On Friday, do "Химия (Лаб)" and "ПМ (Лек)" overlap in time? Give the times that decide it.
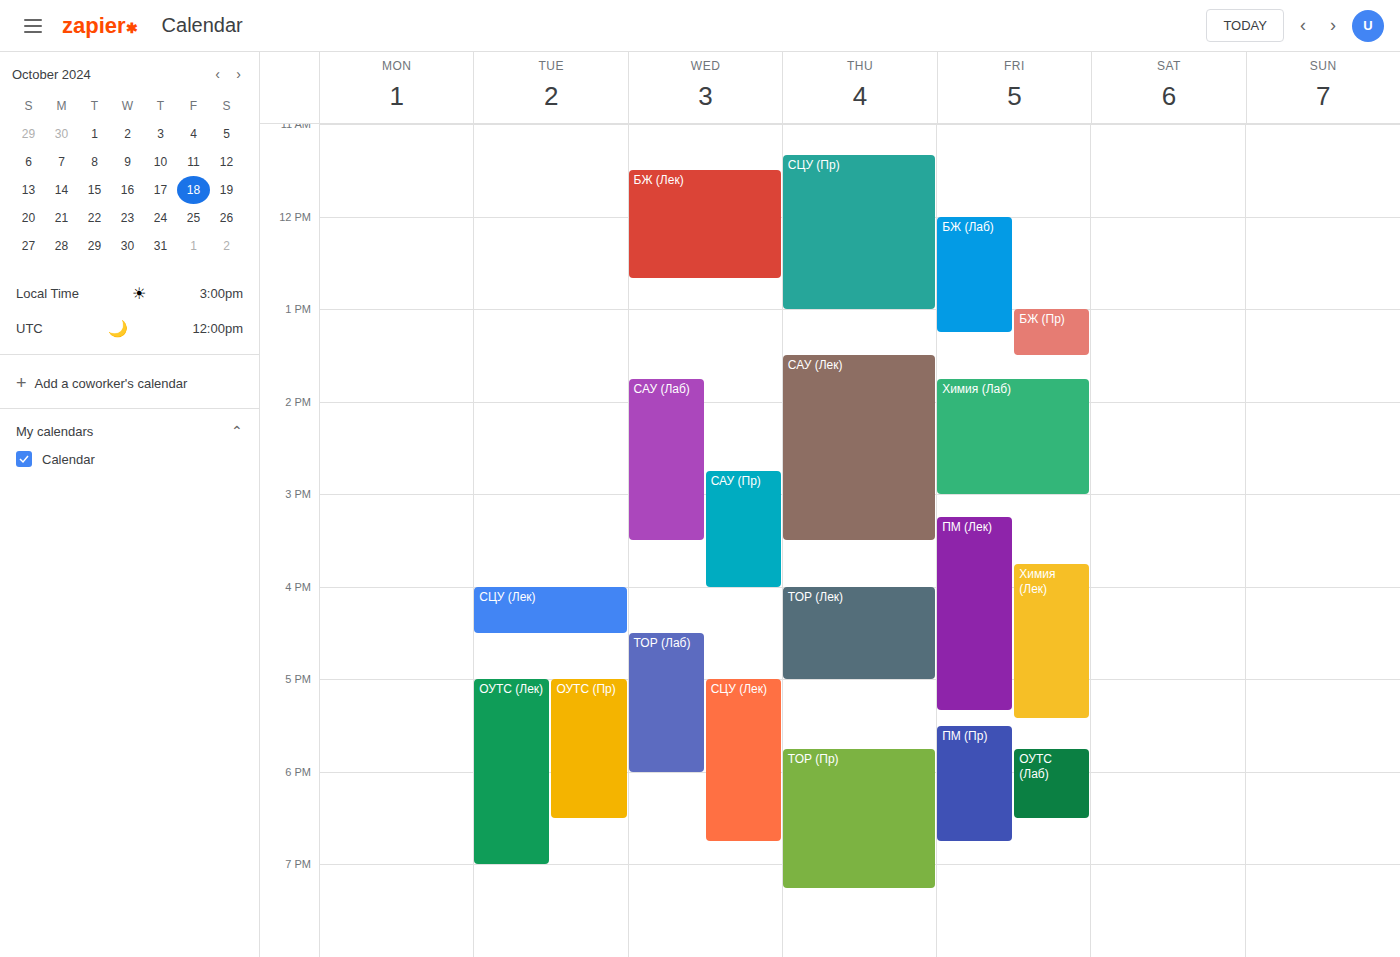
"Химия (Лаб)" ends at 15:00 and "ПМ (Лек)" starts at 15:15 -- no overlap.